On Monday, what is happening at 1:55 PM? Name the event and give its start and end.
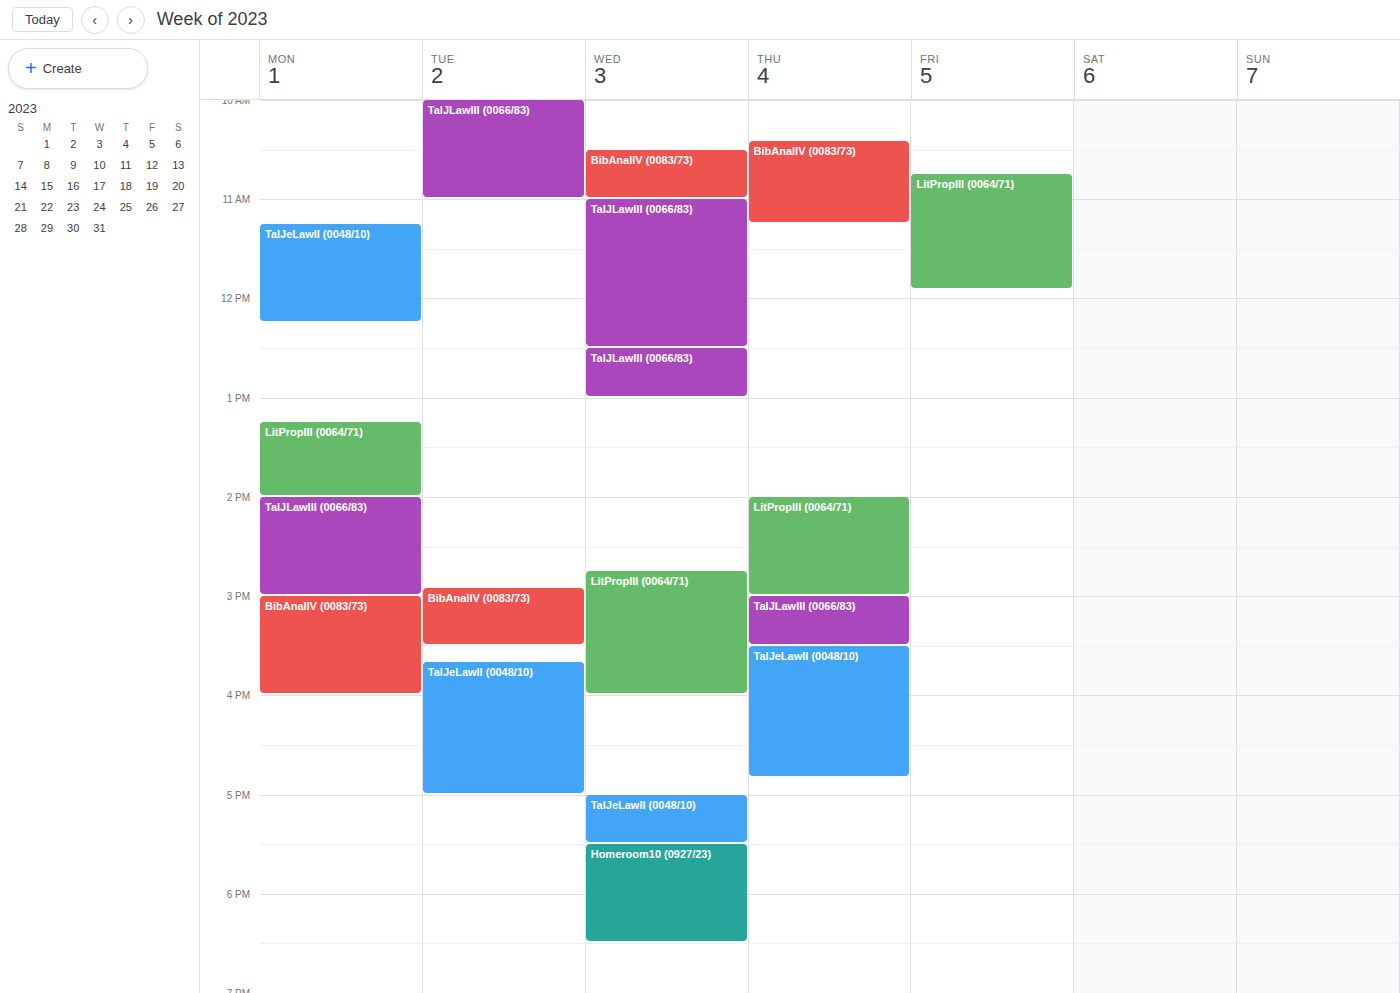
"LitPropIII (0064/71)", 1:15 PM to 2:00 PM